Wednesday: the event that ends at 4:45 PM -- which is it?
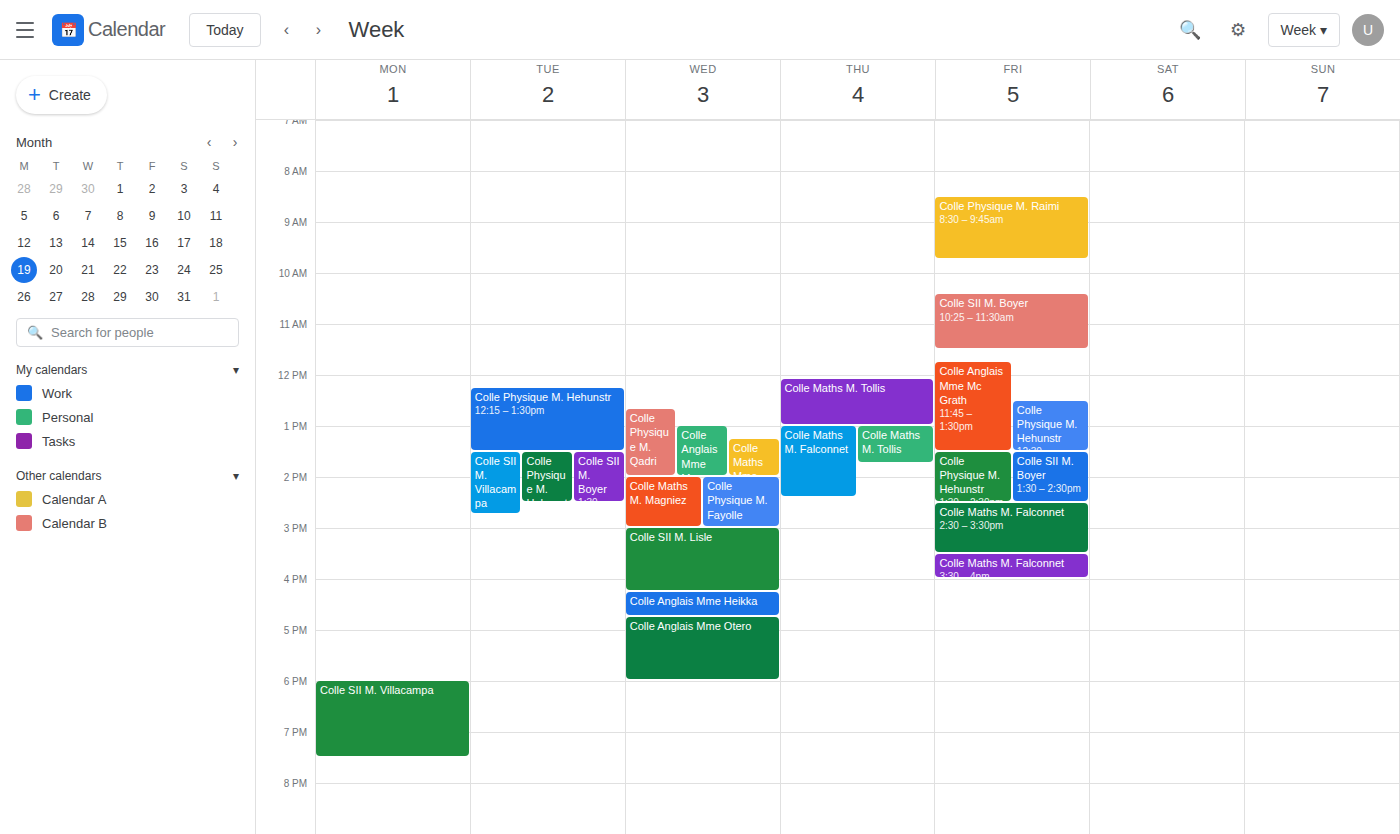
"Colle Anglais Mme Heikka"